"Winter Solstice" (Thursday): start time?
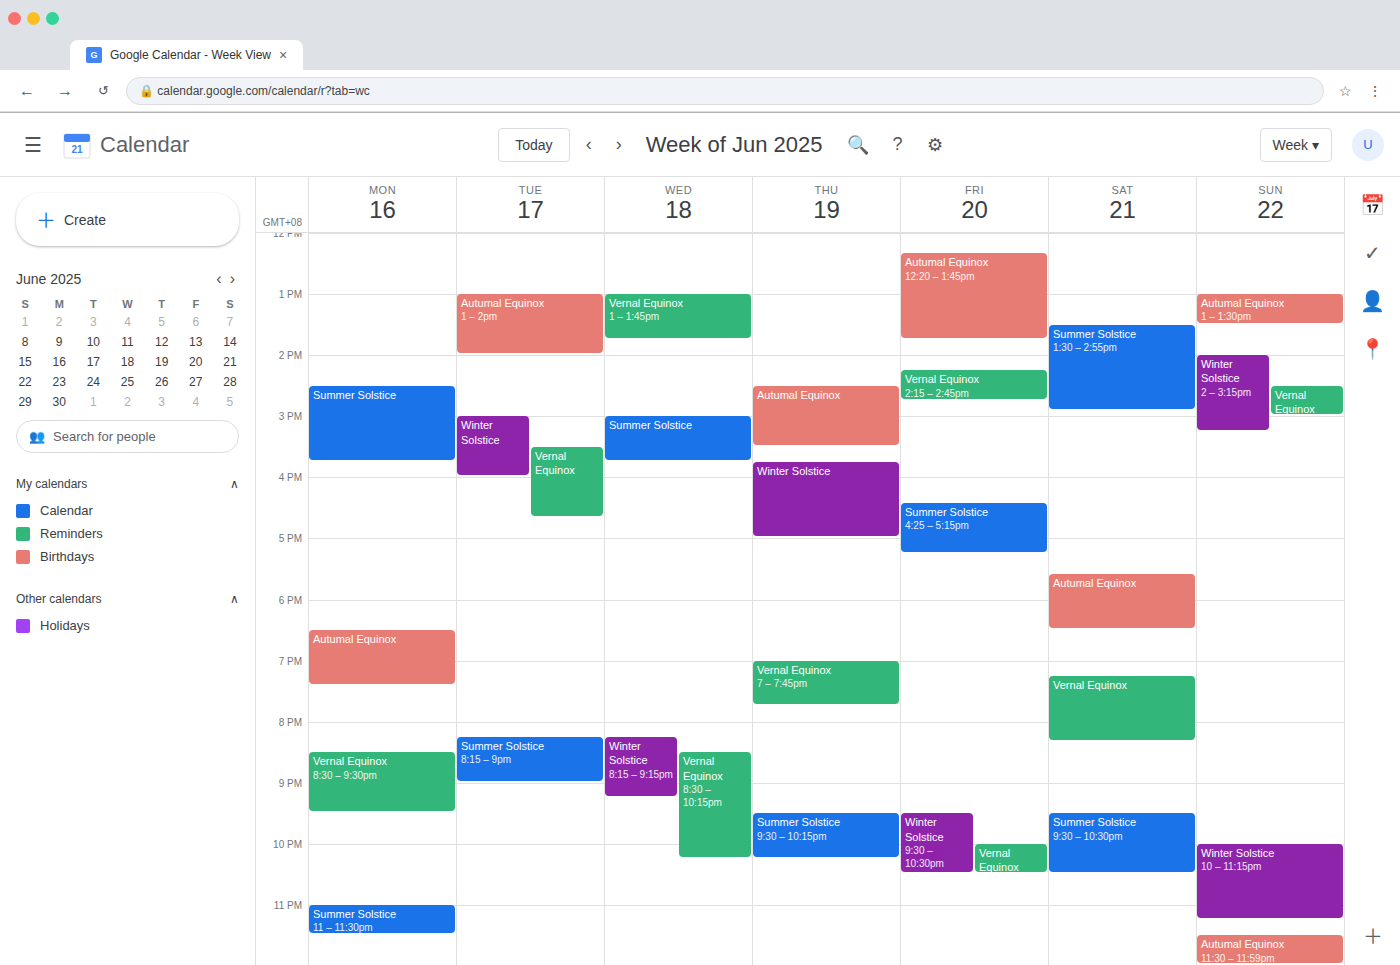
15:45